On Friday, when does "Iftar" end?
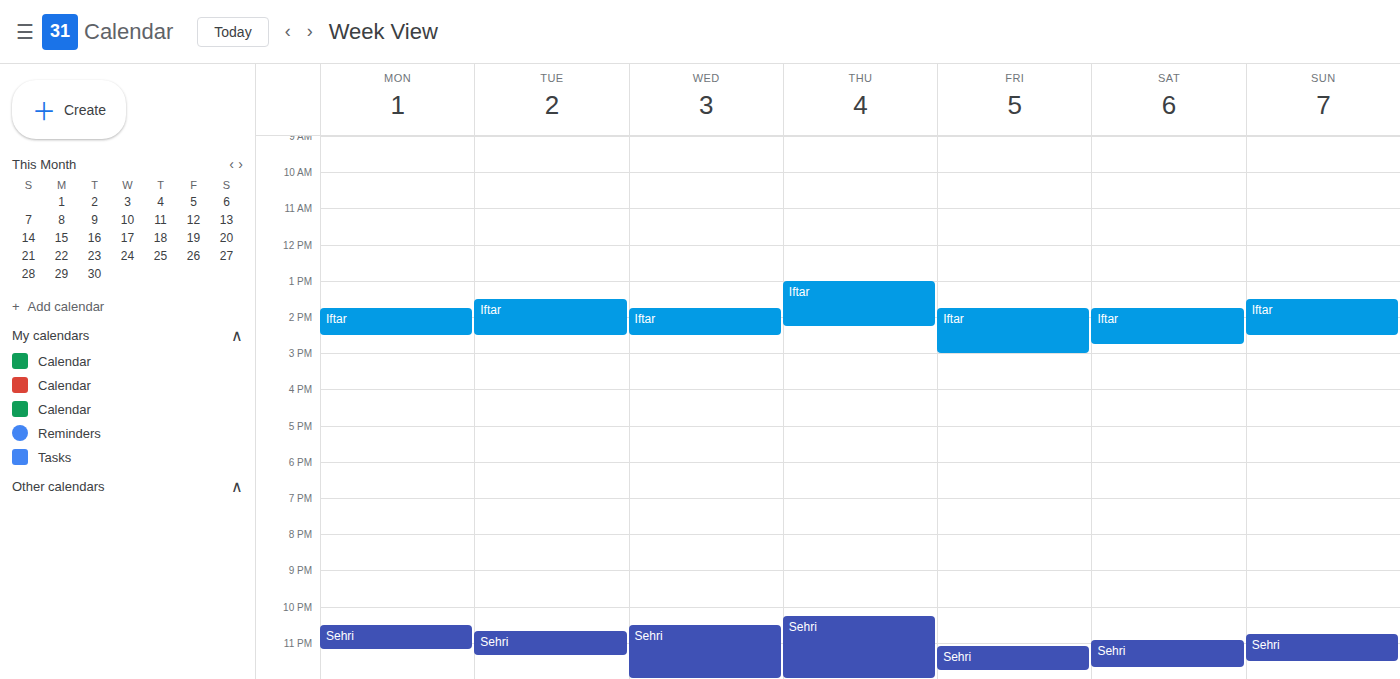
3:00 PM